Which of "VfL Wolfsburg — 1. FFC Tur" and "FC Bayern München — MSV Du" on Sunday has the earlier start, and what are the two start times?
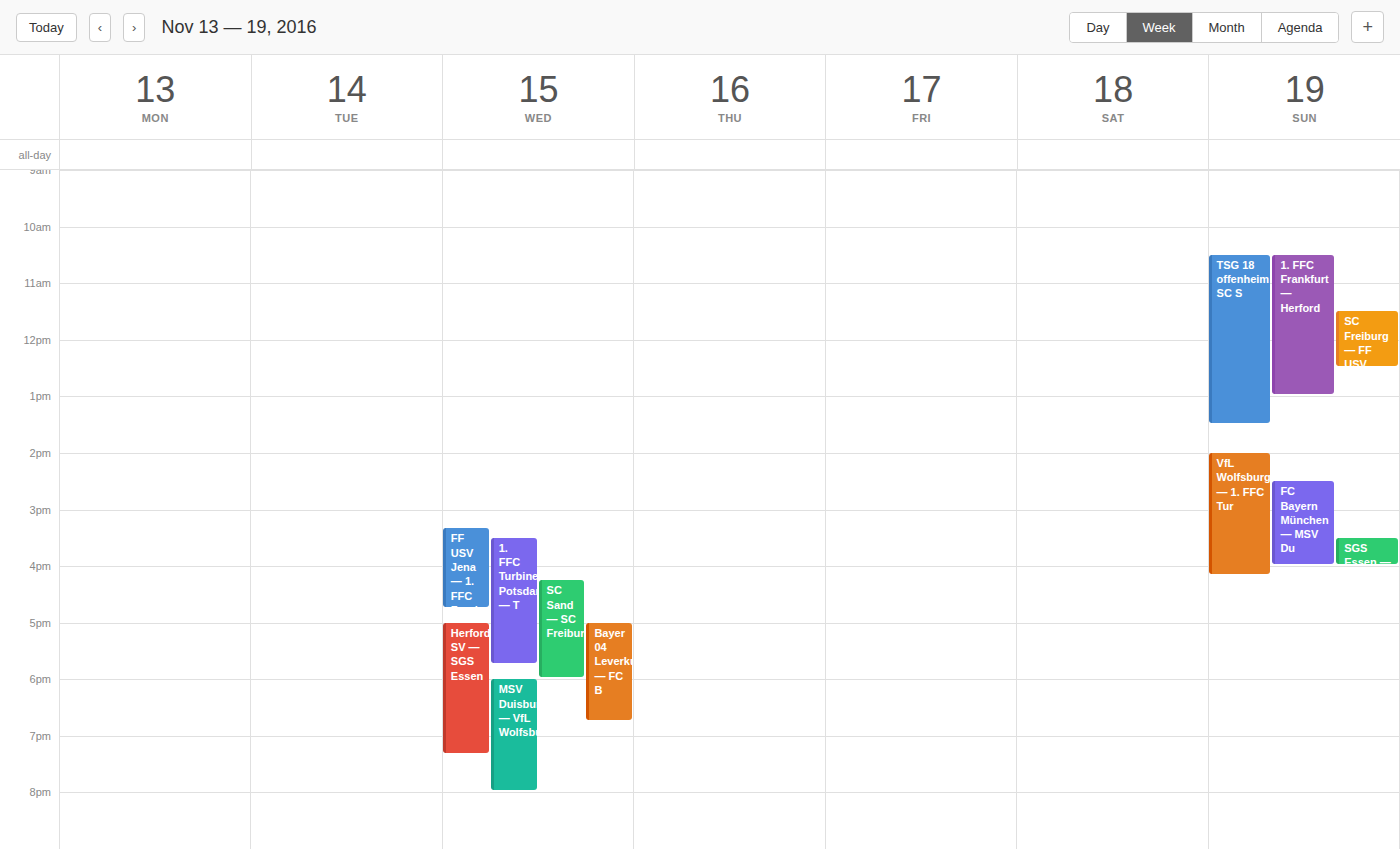
"VfL Wolfsburg — 1. FFC Tur" 2:00 PM; "FC Bayern München — MSV Du" 2:30 PM.